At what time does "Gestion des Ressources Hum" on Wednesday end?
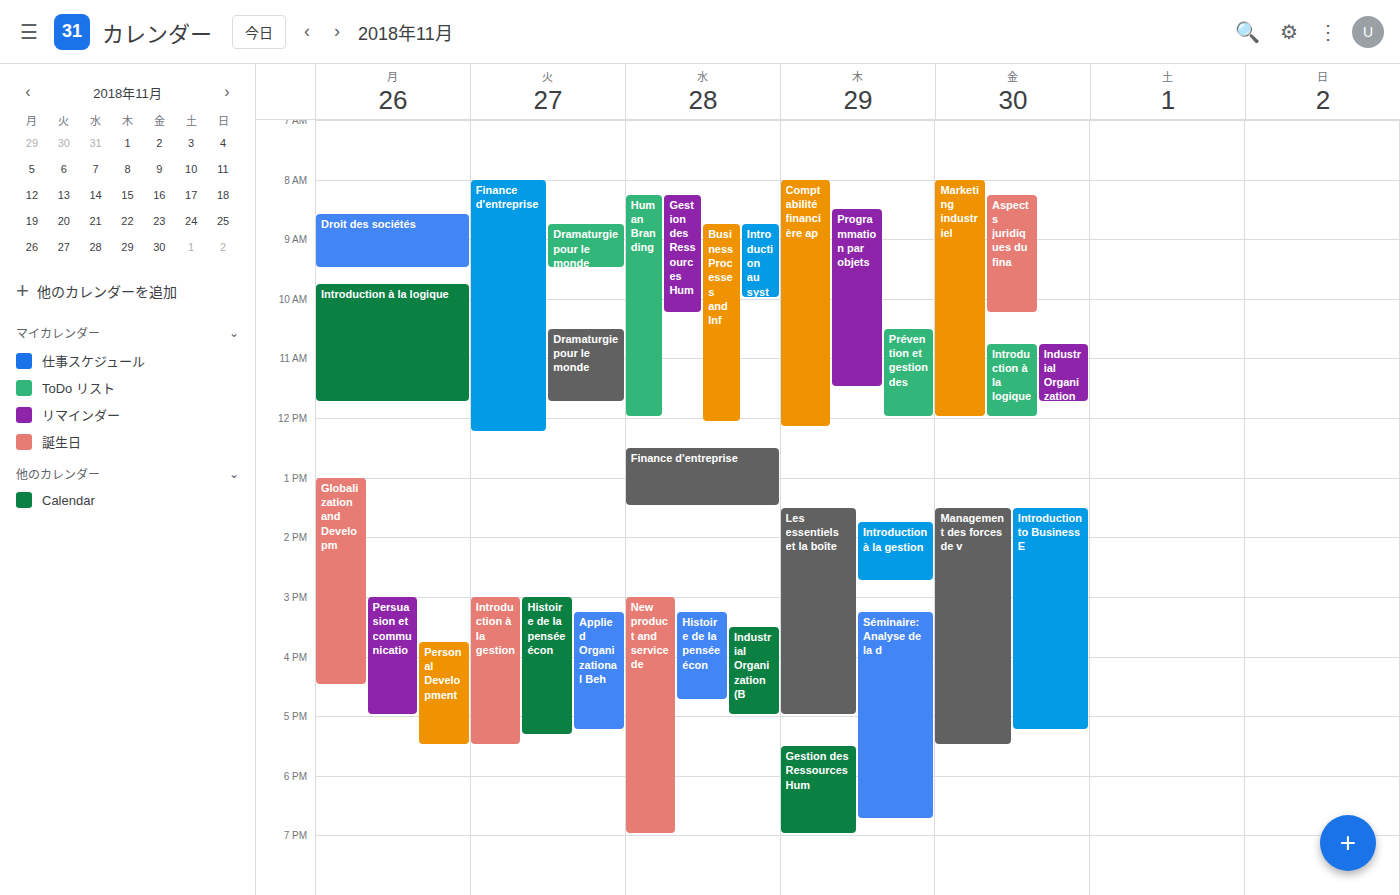
10:15 AM